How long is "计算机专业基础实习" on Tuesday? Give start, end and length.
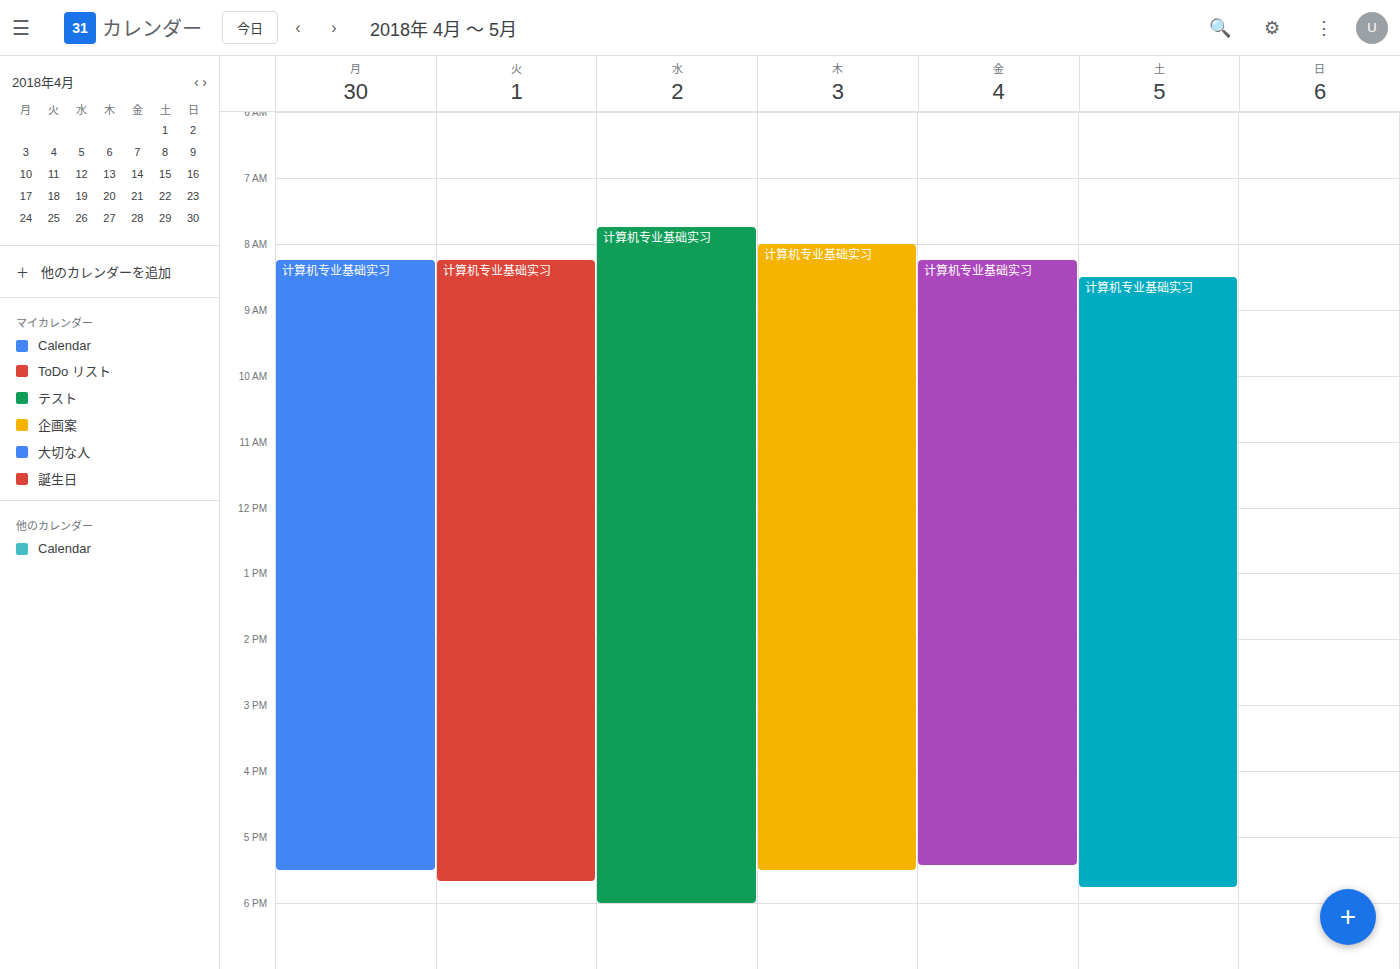
8:15 AM to 5:40 PM, 9 hours 25 minutes